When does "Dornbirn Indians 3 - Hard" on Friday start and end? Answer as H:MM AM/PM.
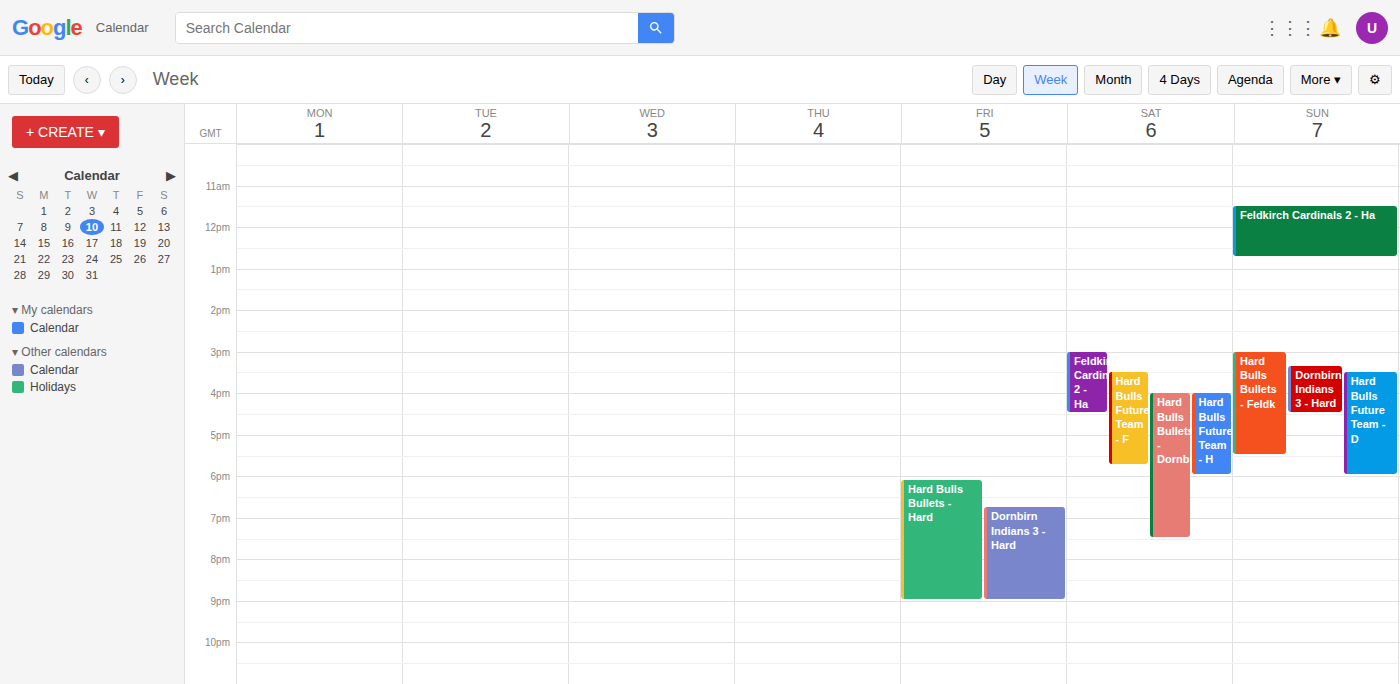
6:45 PM to 9:00 PM